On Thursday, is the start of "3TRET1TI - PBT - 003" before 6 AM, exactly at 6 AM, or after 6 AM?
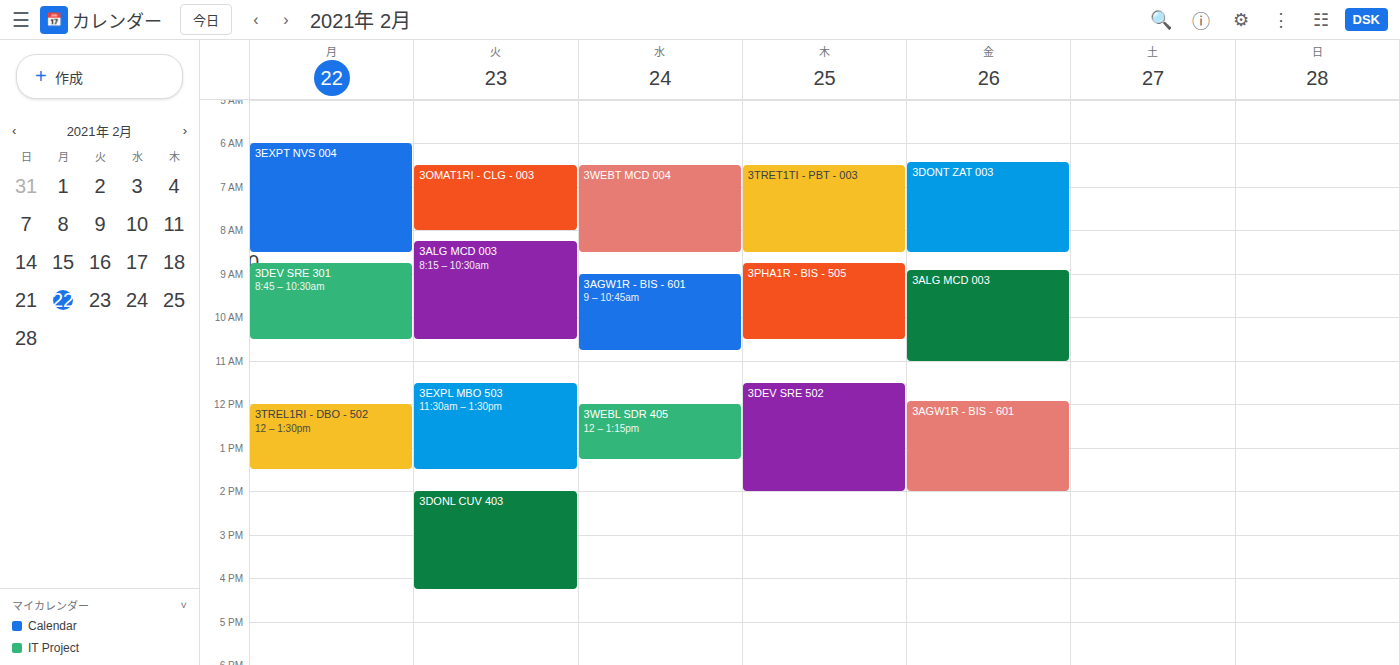
6:30 AM -- after 6 AM, 30 minutes below the 6 AM line.